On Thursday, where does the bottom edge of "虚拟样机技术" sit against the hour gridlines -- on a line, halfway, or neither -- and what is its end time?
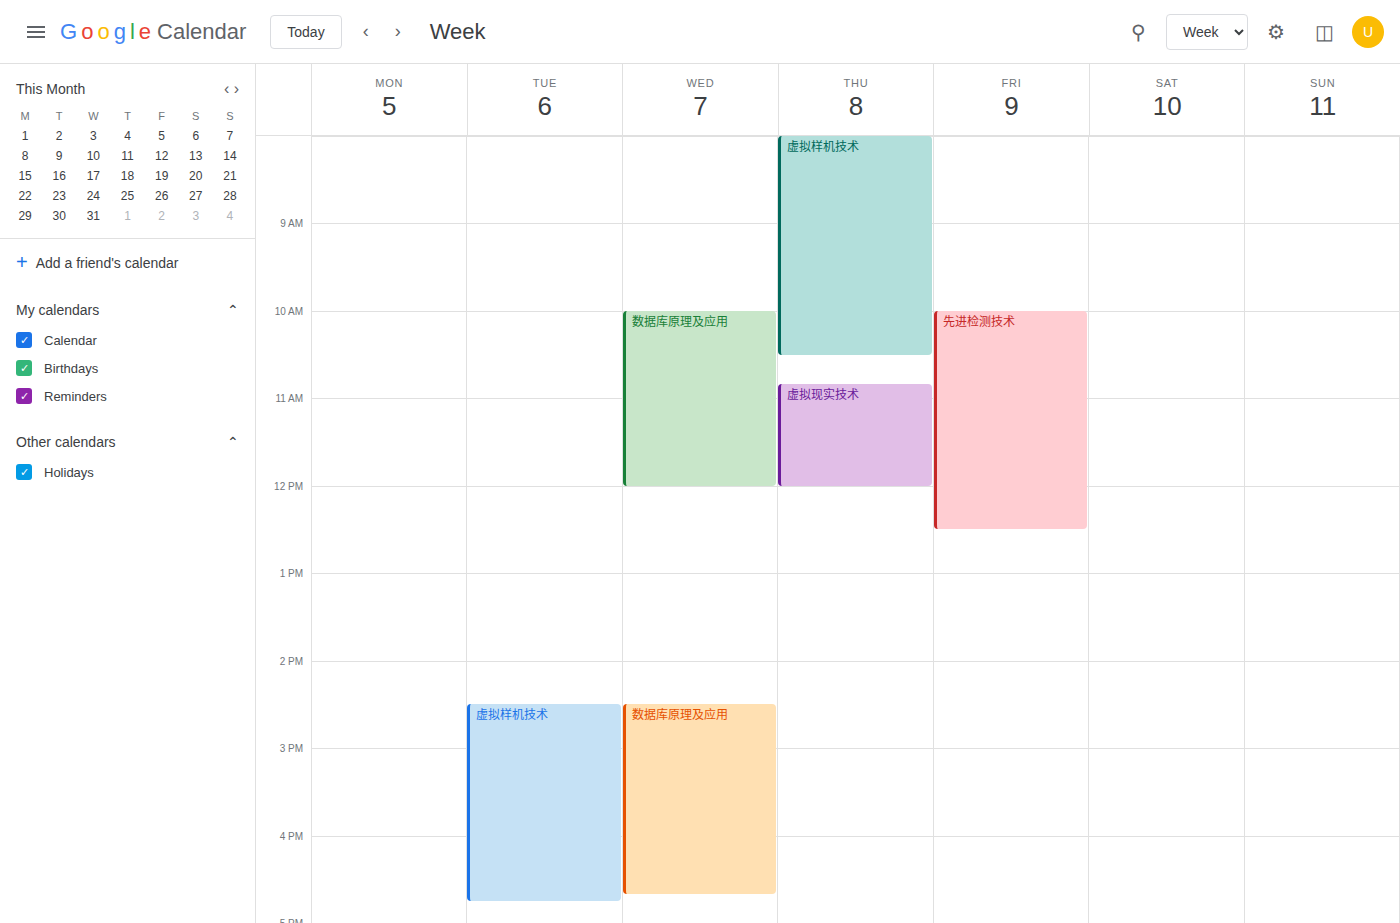
10:30 AM -- halfway between the 10 AM and 11 AM lines.